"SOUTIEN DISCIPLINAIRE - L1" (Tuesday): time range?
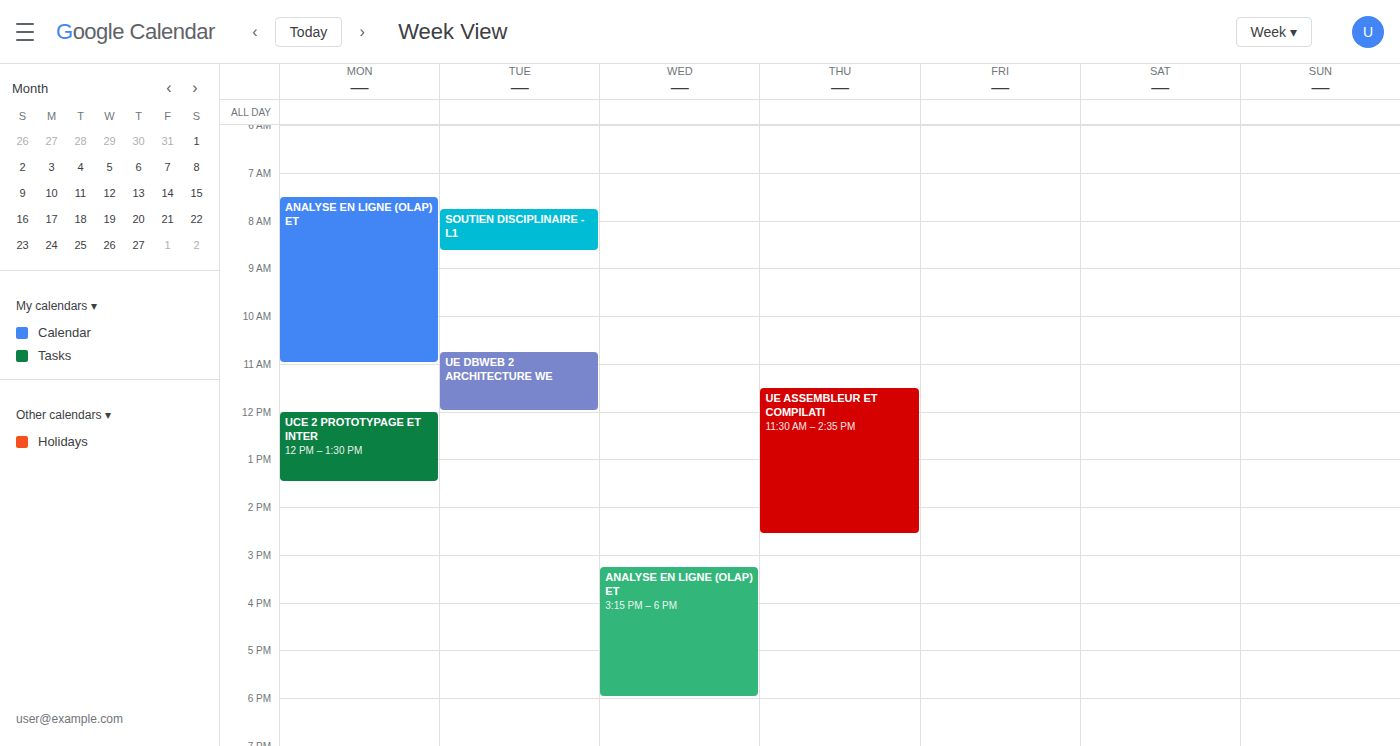
7:45 AM to 8:40 AM